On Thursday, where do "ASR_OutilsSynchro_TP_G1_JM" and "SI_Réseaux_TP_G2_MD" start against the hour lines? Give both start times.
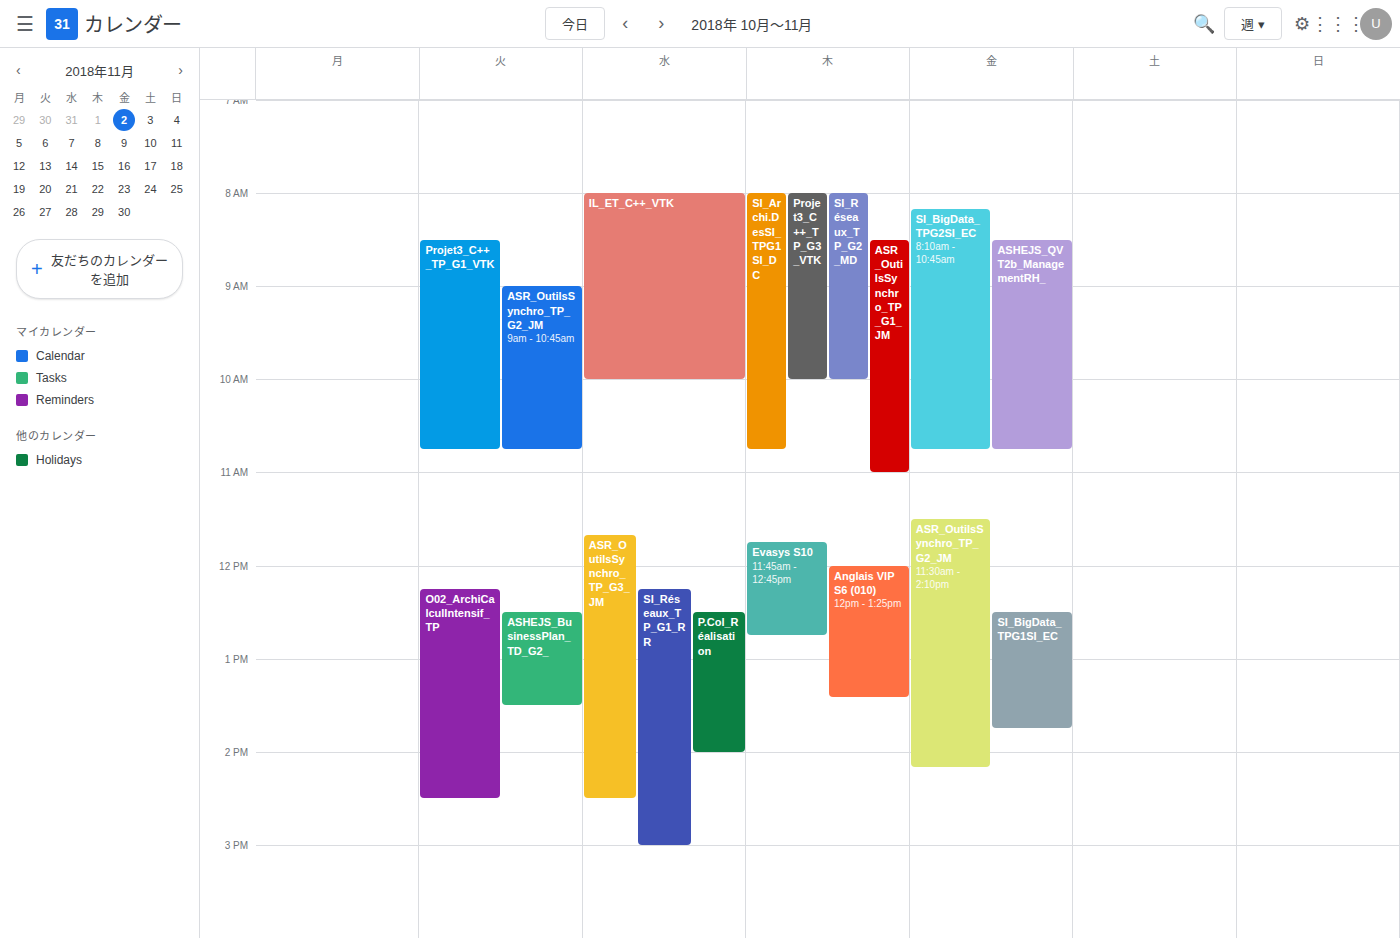
"ASR_OutilsSynchro_TP_G1_JM": 8:30 AM, halfway between the 8 AM and 9 AM lines. "SI_Réseaux_TP_G2_MD": 8:00 AM, exactly on the 8 AM line.